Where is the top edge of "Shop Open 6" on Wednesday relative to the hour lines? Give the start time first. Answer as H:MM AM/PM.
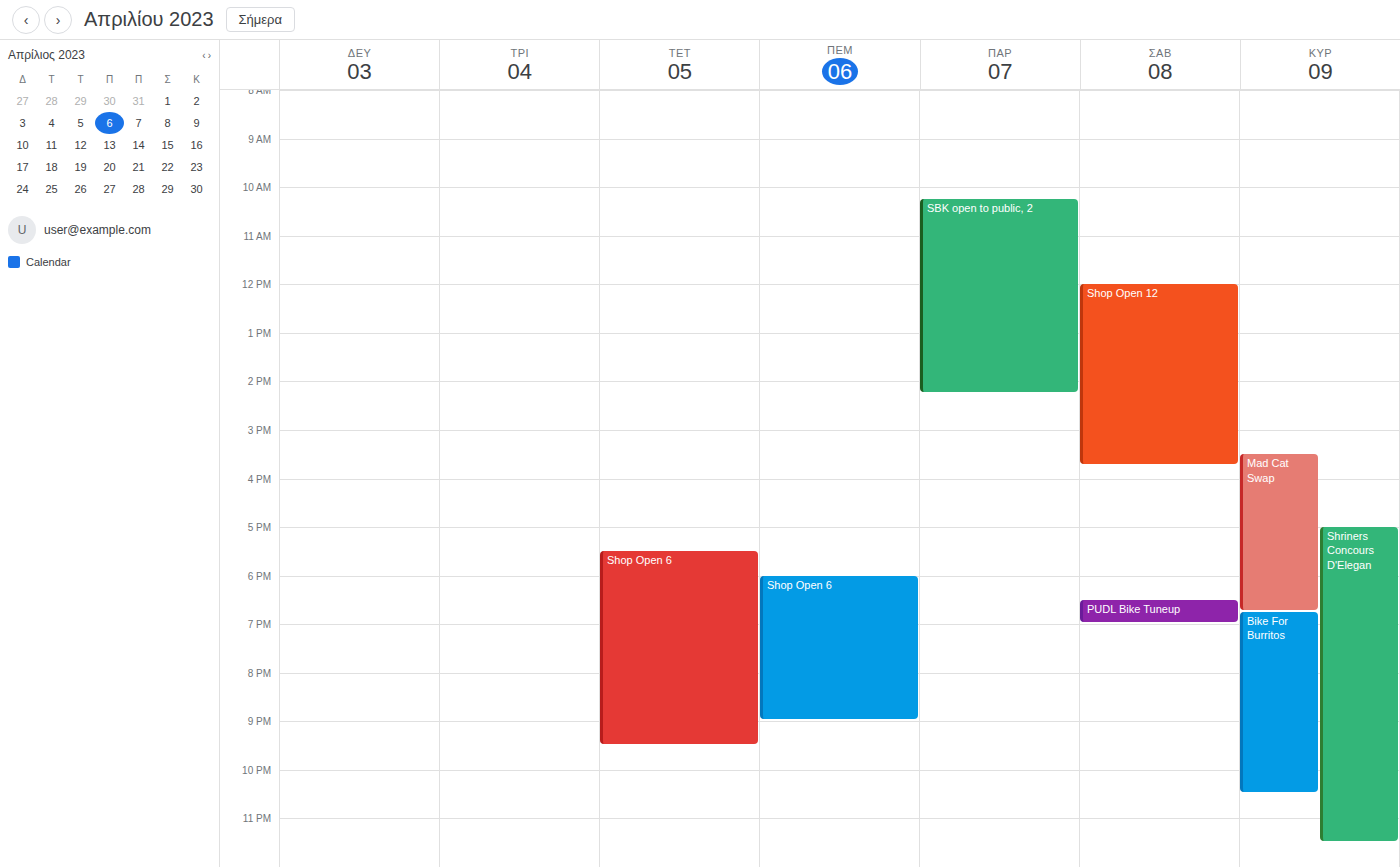
5:30 PM -- halfway between the 5 PM and 6 PM lines.